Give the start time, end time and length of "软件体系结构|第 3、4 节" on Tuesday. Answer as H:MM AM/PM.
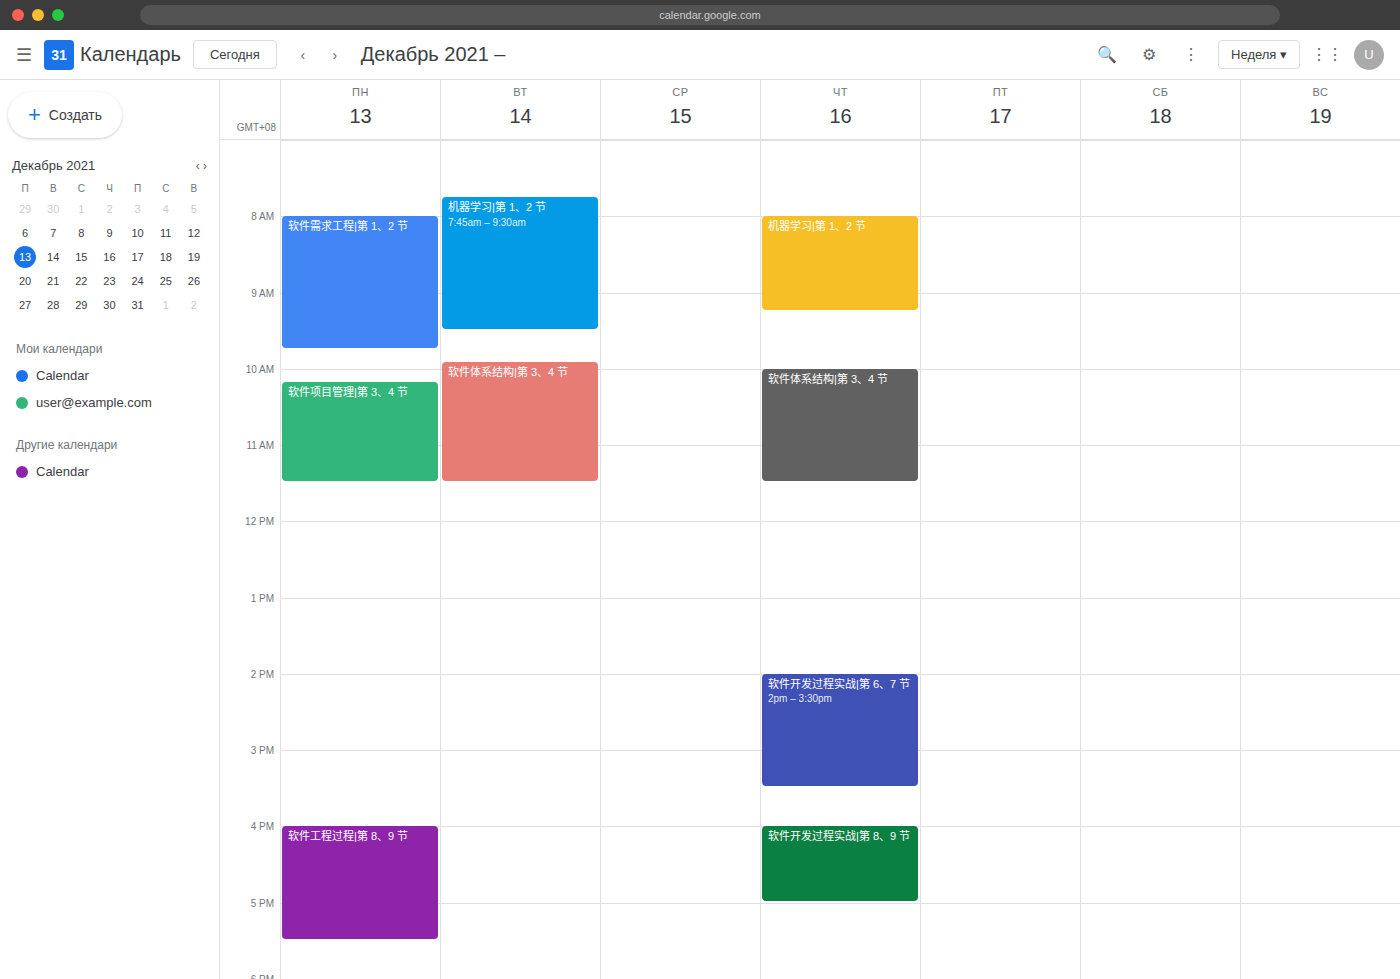
9:55 AM to 11:30 AM, 1 hour 35 minutes